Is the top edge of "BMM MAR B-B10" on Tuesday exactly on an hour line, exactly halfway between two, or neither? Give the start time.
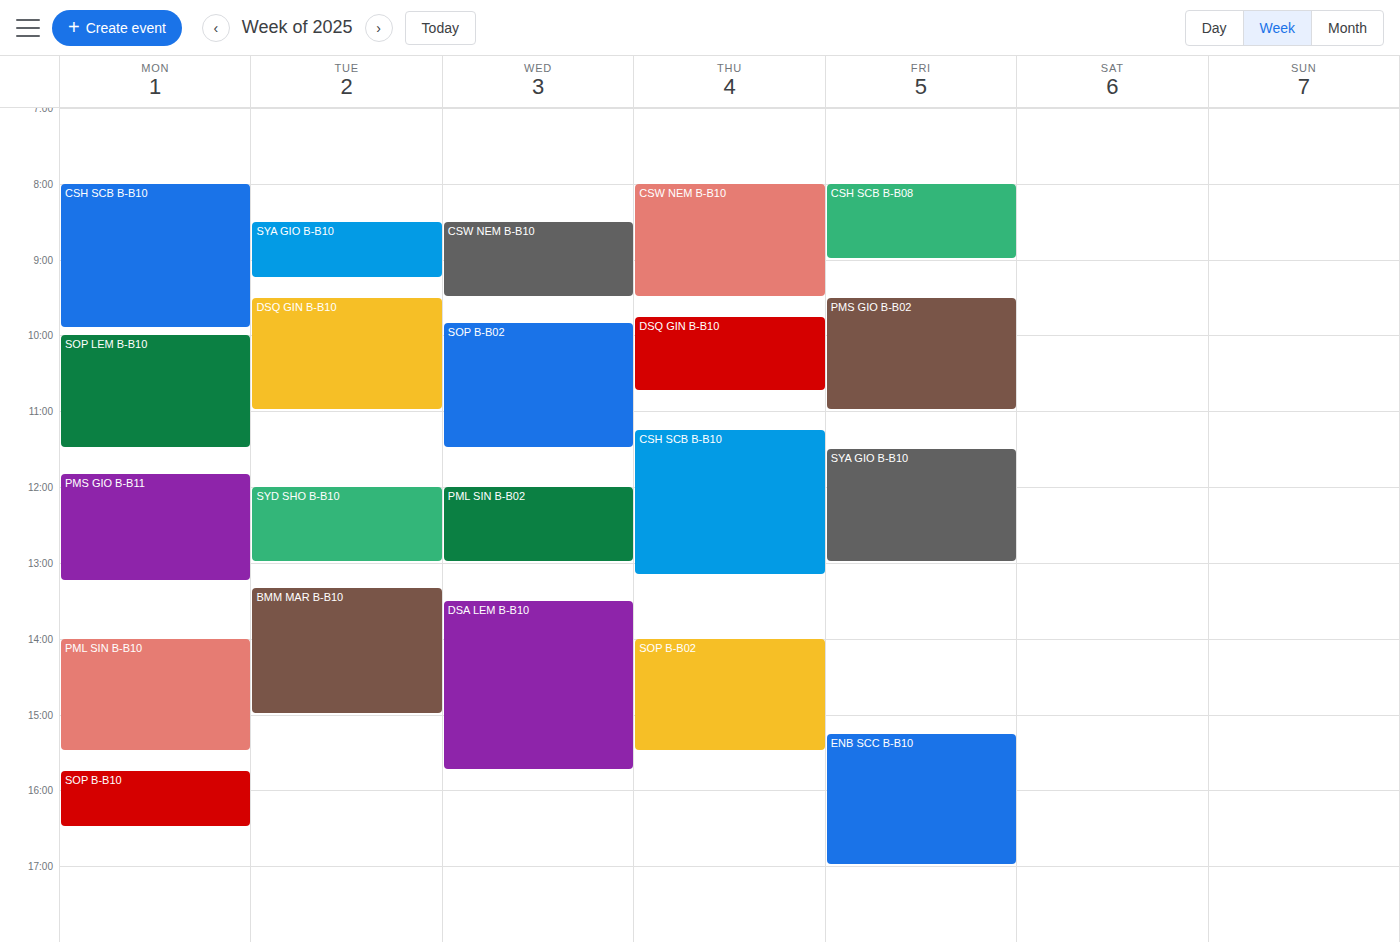
1:20 PM -- neither: 20 minutes below the 1 PM line and 40 minutes above the 2 PM line.